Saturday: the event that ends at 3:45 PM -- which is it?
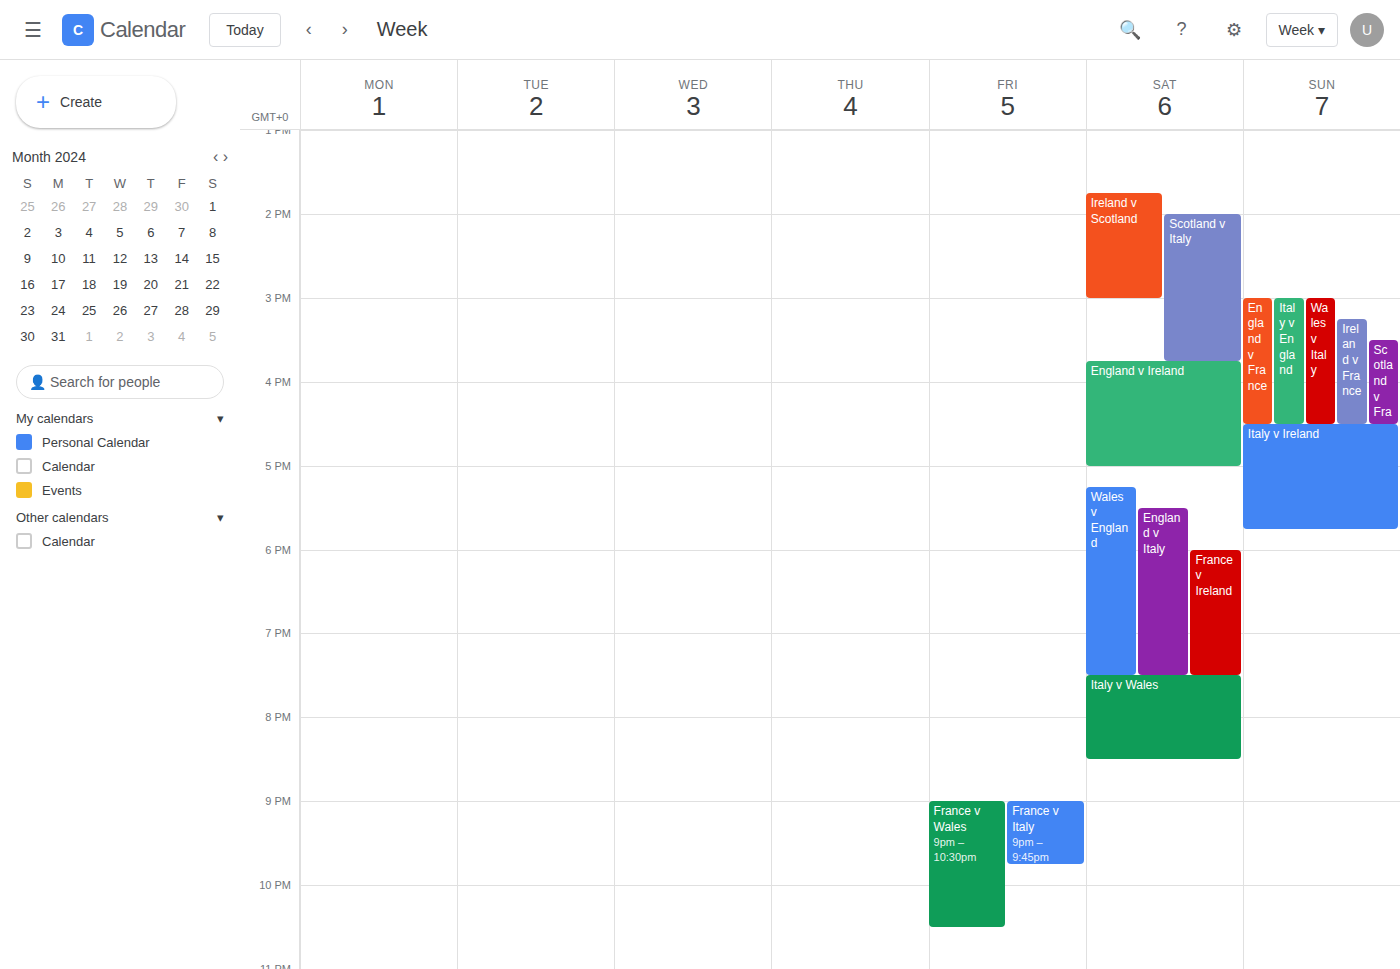
"Scotland v Italy"